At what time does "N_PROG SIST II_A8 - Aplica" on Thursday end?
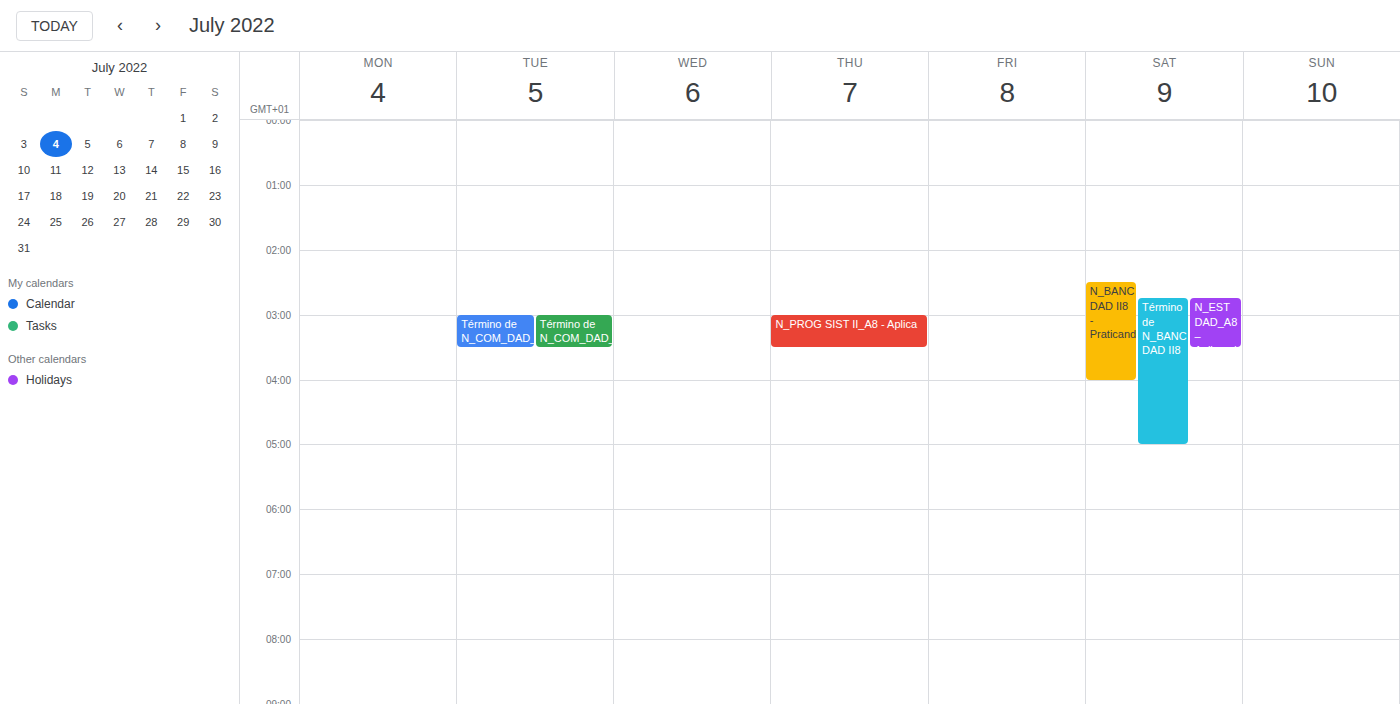
3:30 AM